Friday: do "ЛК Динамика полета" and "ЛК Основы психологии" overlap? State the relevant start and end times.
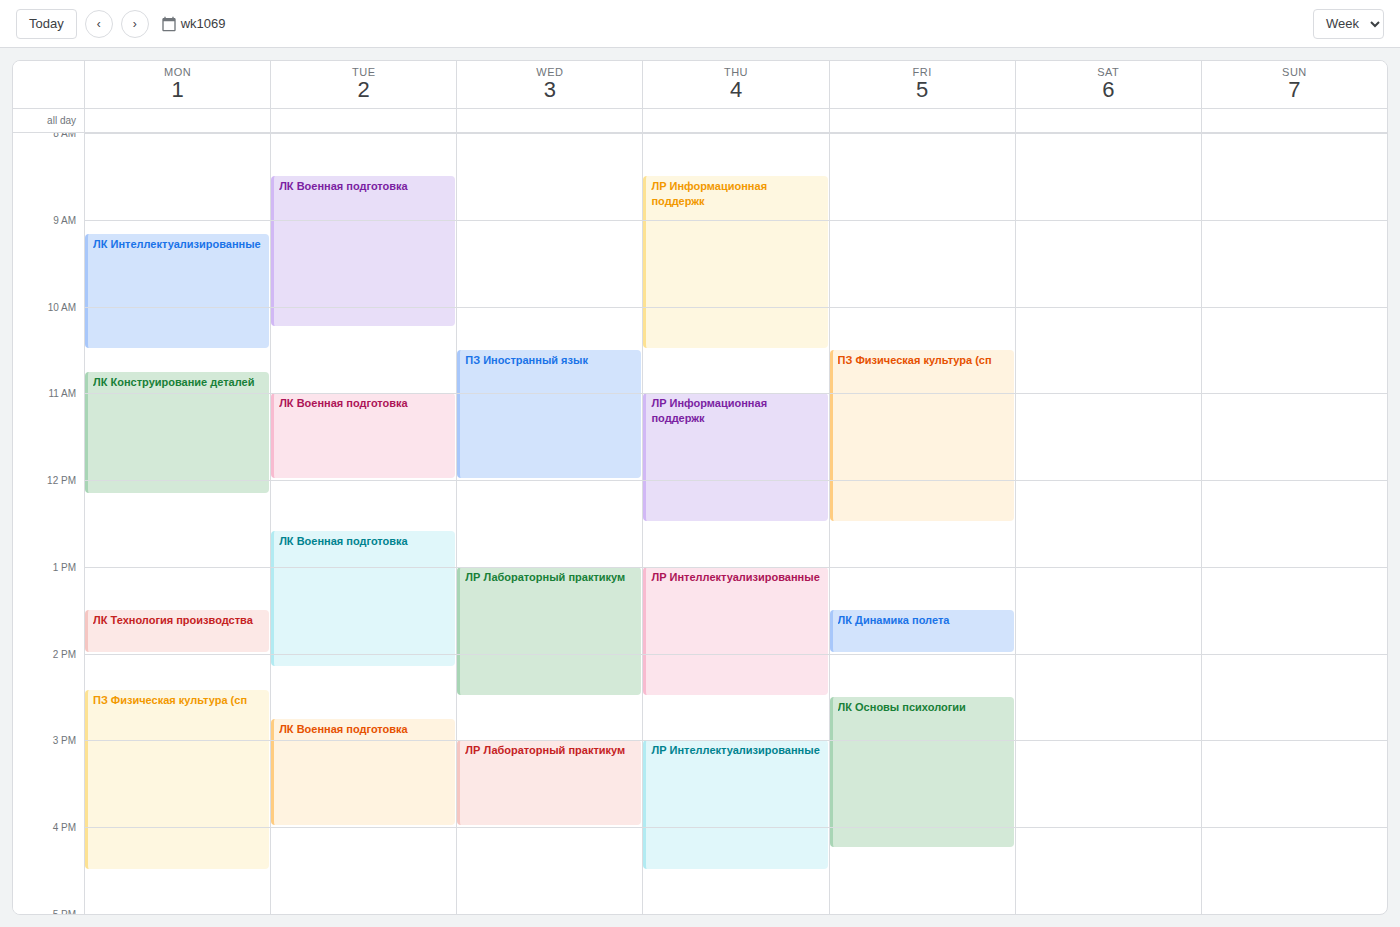
"ЛК Динамика полета" ends at 2:00 PM and "ЛК Основы психологии" starts at 2:30 PM -- no overlap.